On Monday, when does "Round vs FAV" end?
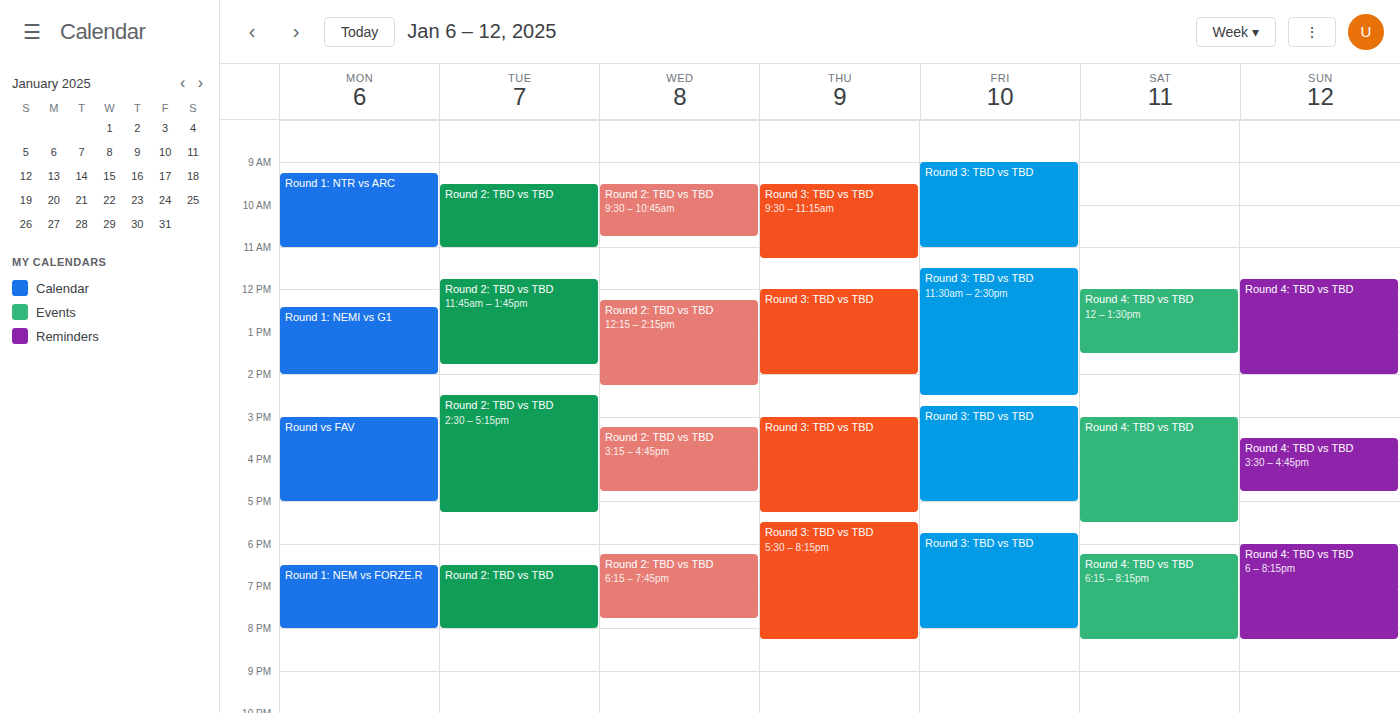
5:00 PM